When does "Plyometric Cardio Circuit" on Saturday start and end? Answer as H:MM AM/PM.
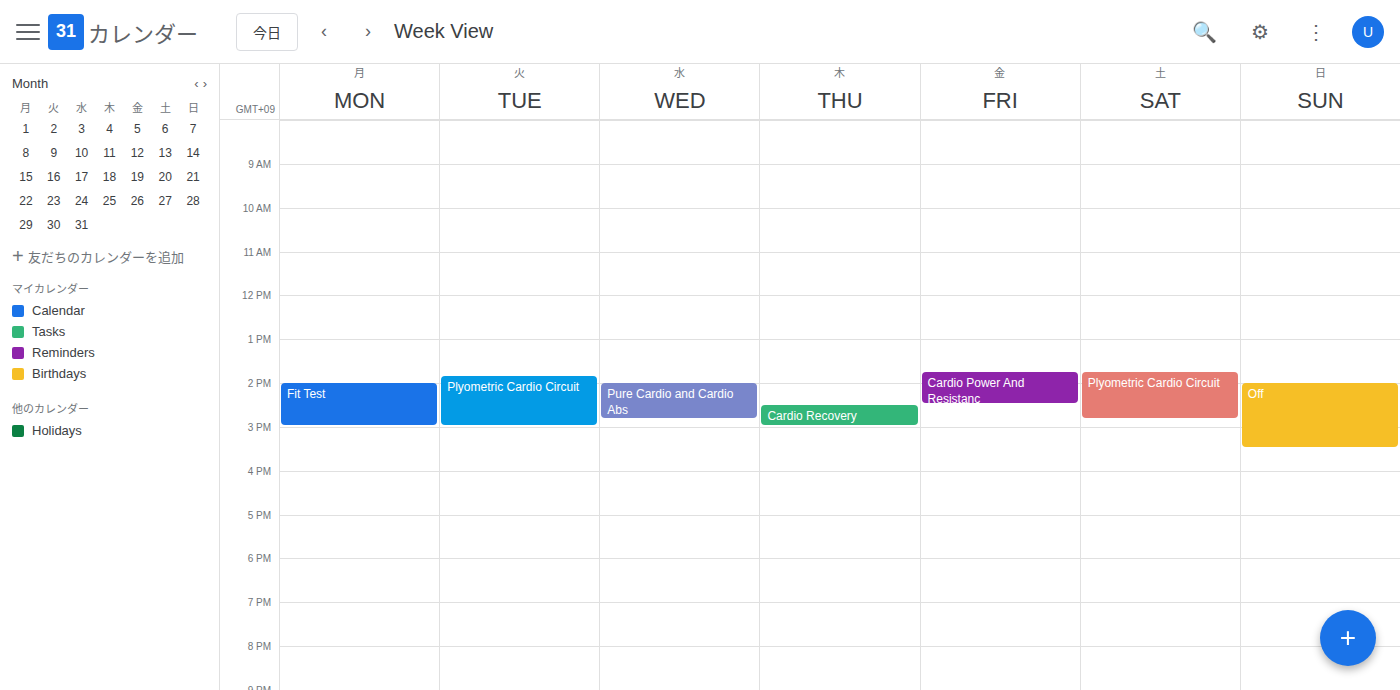
1:45 PM to 2:50 PM